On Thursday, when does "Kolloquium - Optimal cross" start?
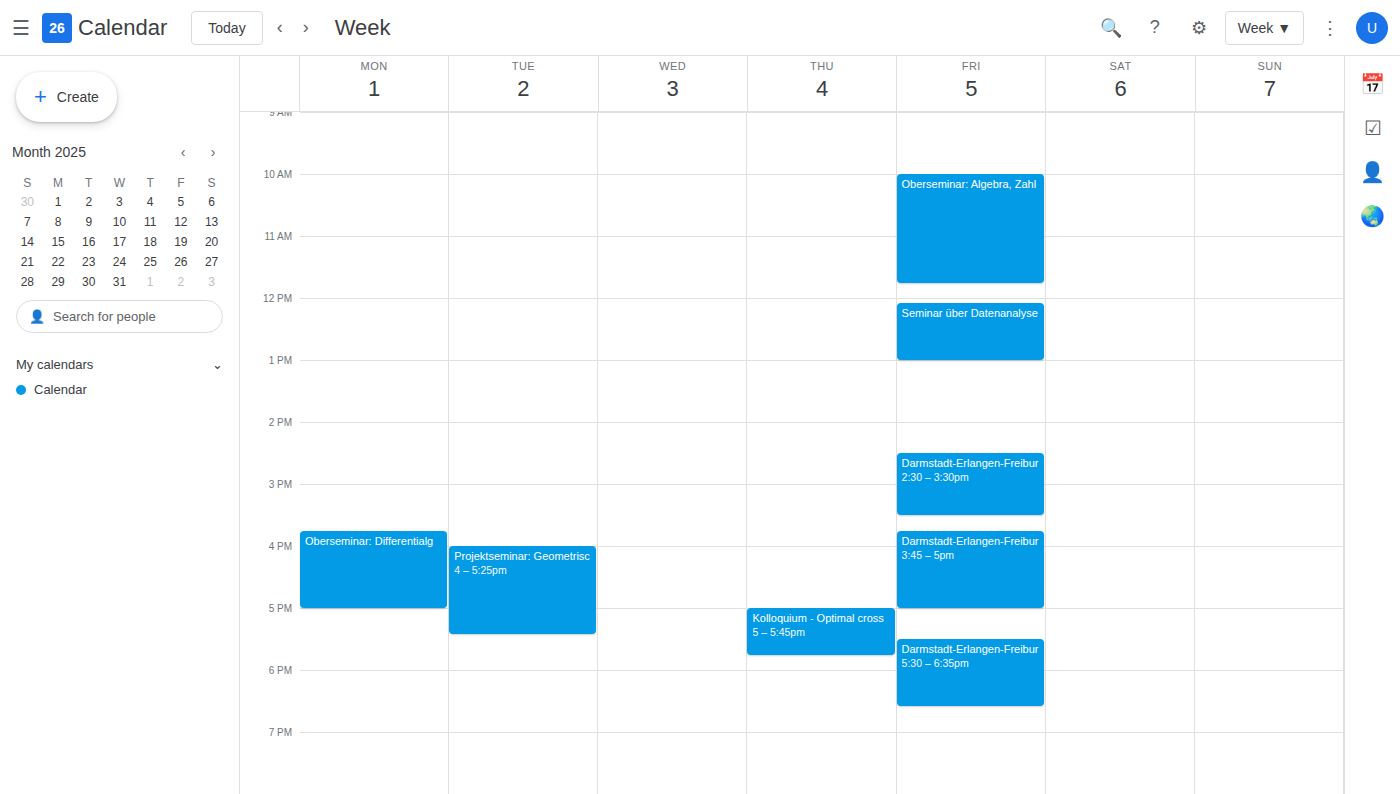
5:00 PM